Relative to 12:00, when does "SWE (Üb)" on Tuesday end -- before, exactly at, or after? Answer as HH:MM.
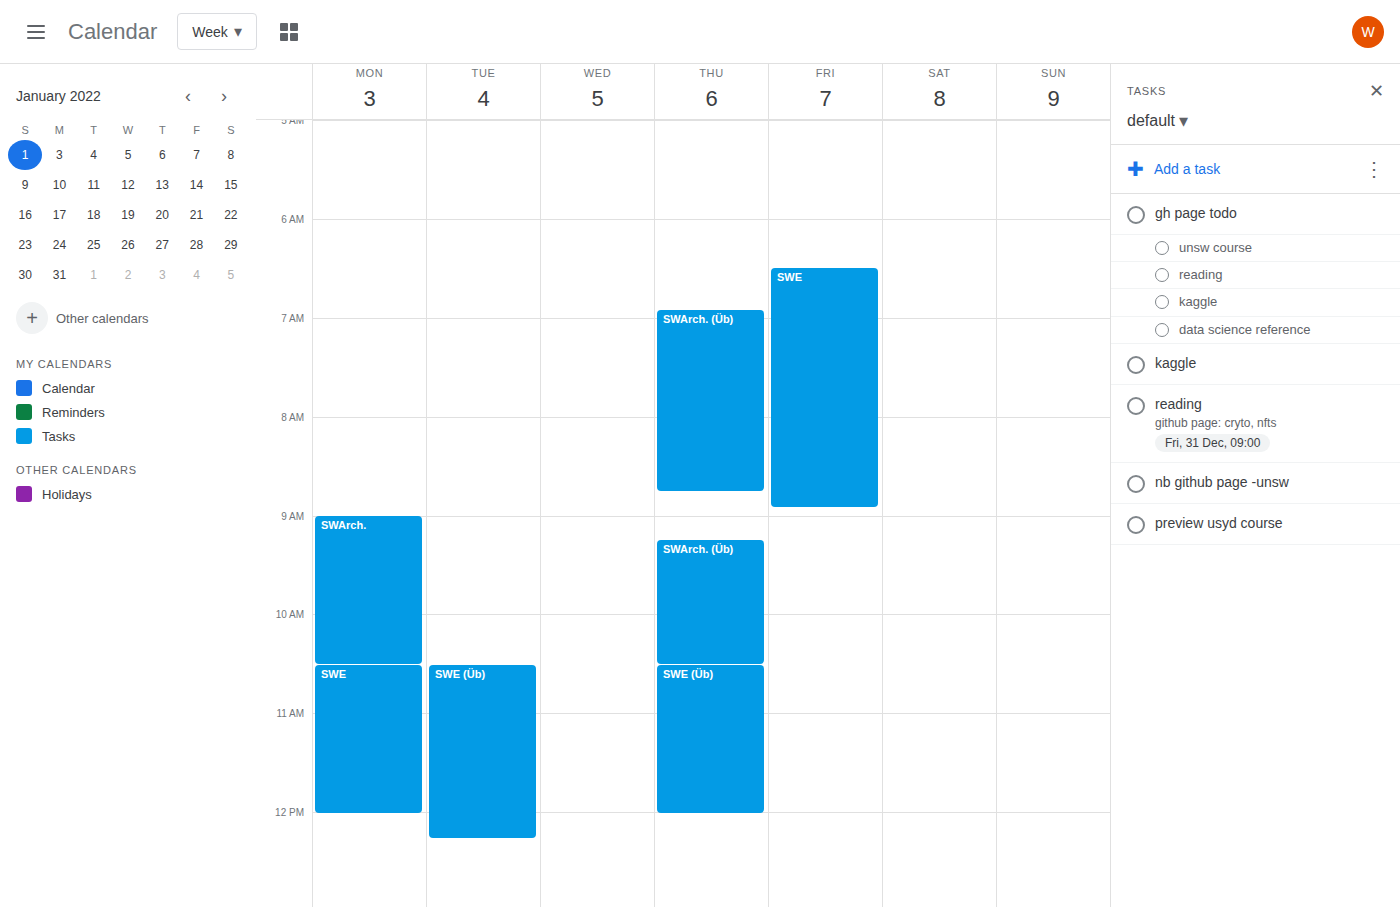
12:15 -- after 12:00, 15 minutes below the 12:00 line.